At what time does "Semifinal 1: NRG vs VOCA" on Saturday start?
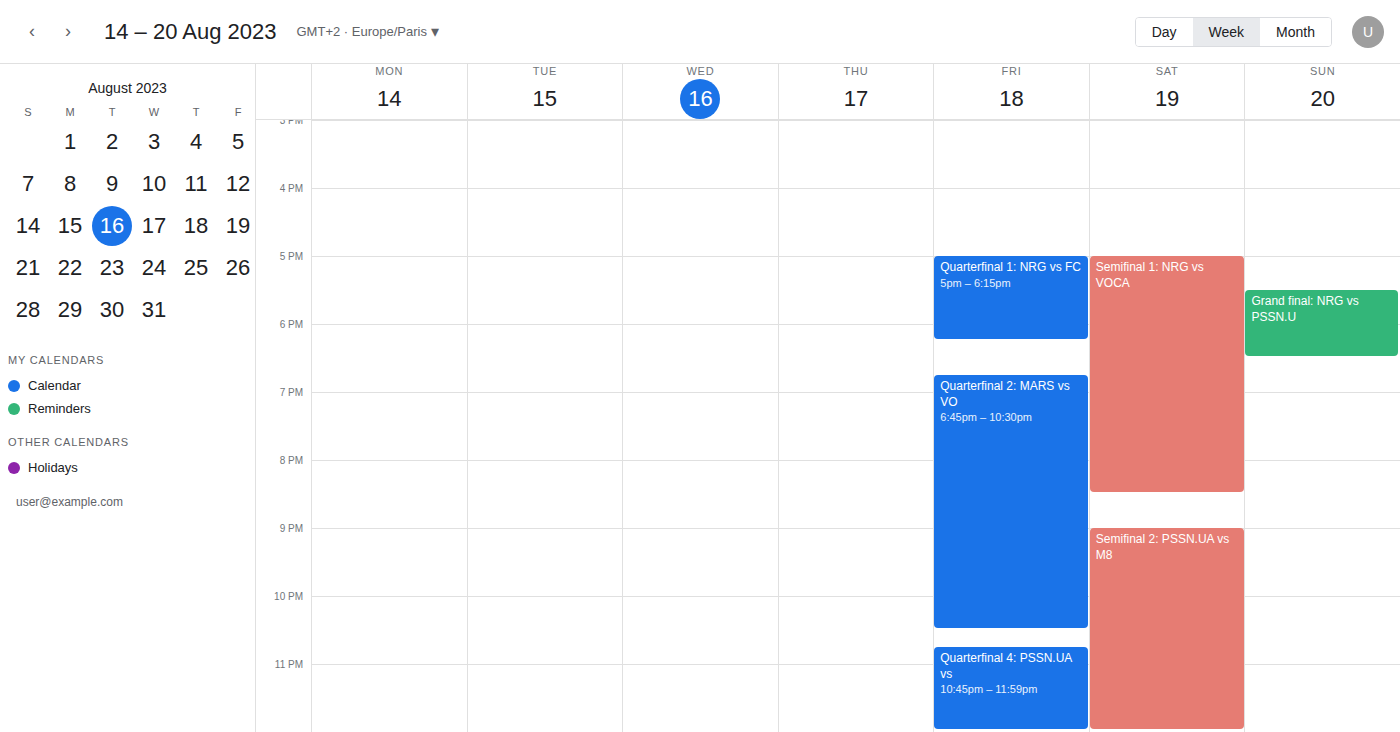
5:00 PM